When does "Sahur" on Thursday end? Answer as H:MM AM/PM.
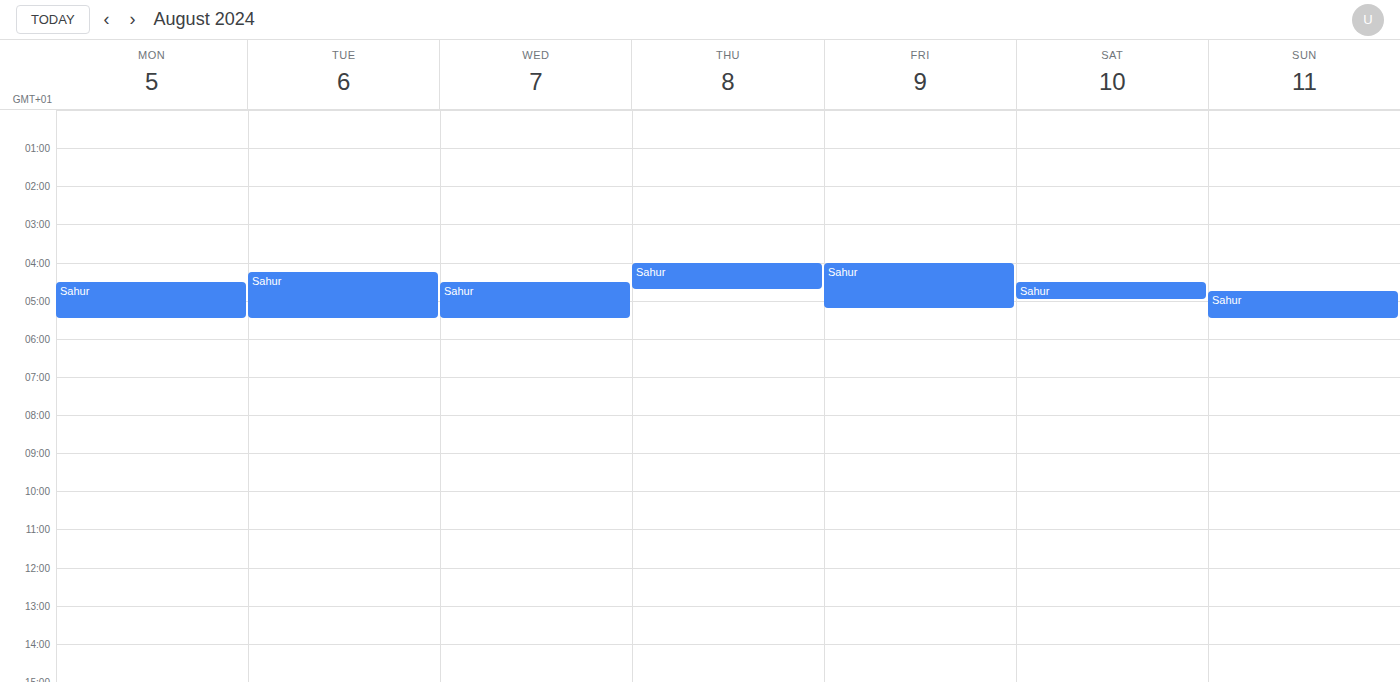
4:45 AM